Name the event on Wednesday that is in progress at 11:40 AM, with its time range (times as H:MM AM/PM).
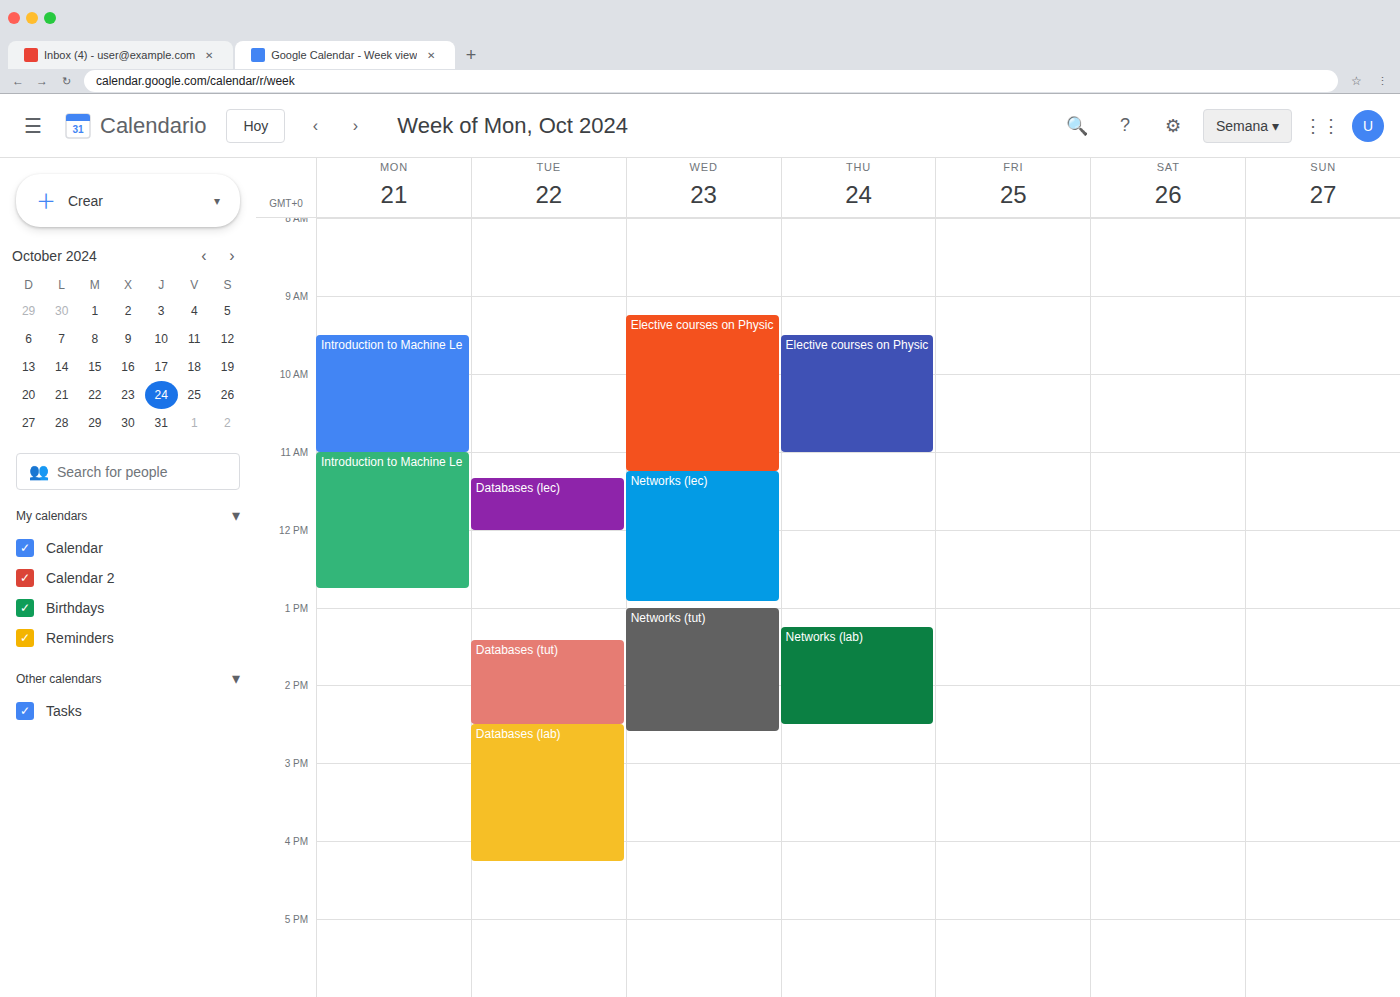
"Networks (lec)", 11:15 AM to 12:55 PM